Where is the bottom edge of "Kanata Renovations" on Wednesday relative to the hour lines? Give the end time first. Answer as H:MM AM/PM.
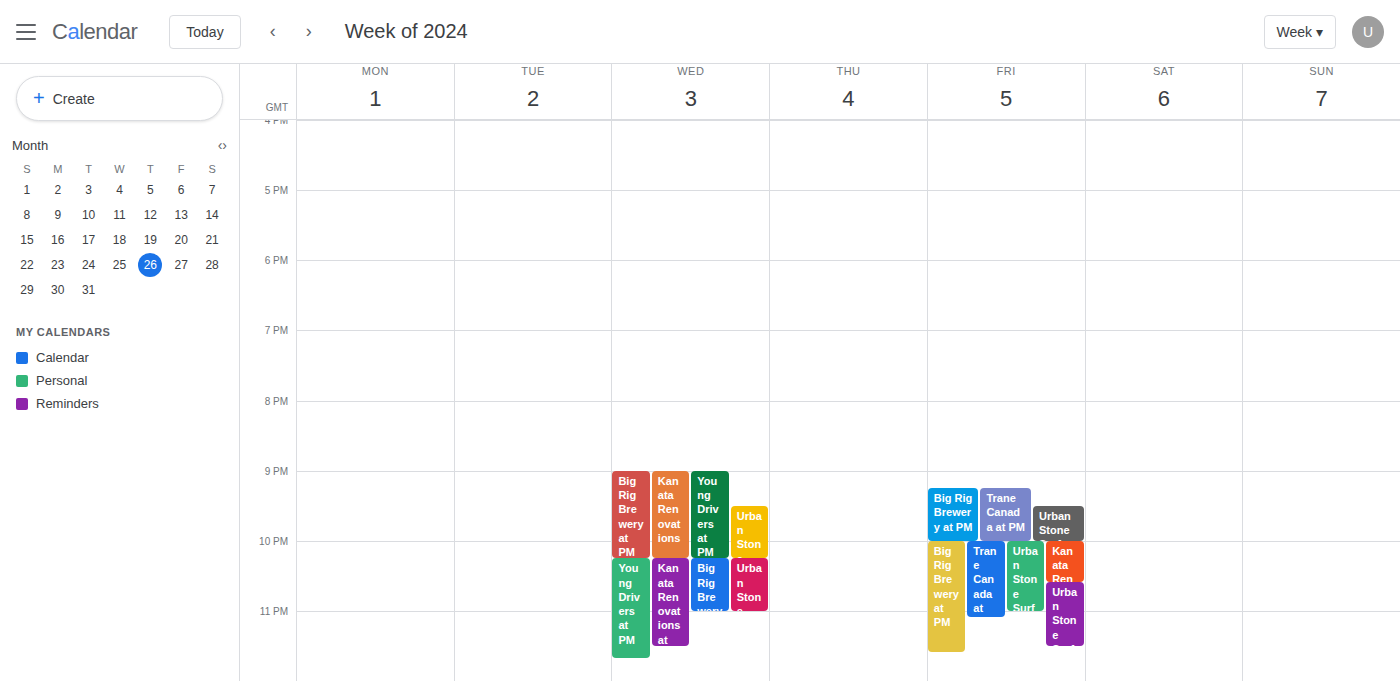
10:15 PM -- neither: a quarter of the way from the 10 PM line to the 11 PM line.